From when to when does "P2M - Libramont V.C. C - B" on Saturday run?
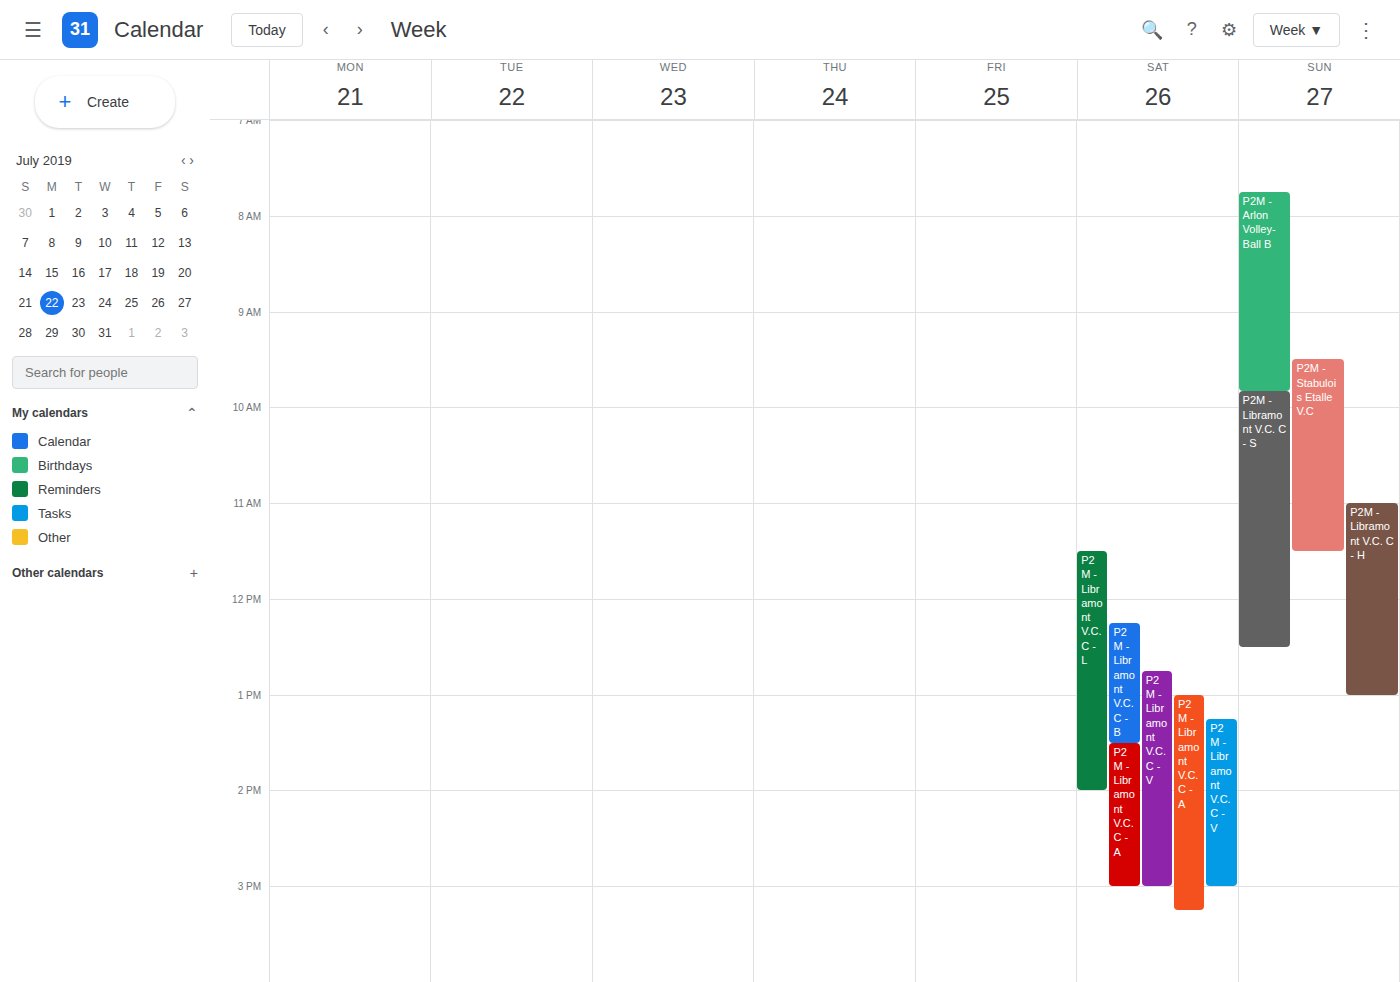
12:15 PM to 1:30 PM